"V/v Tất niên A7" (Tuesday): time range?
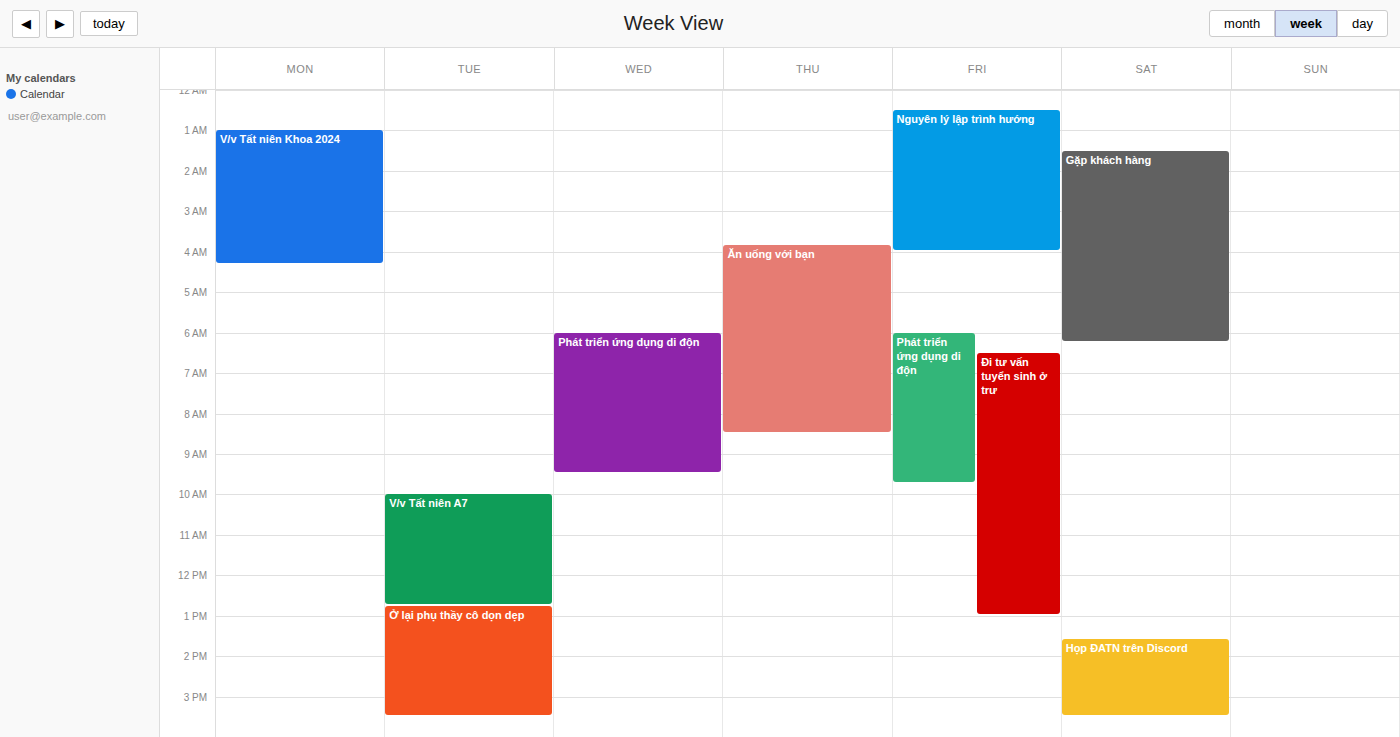
10:00 to 12:45